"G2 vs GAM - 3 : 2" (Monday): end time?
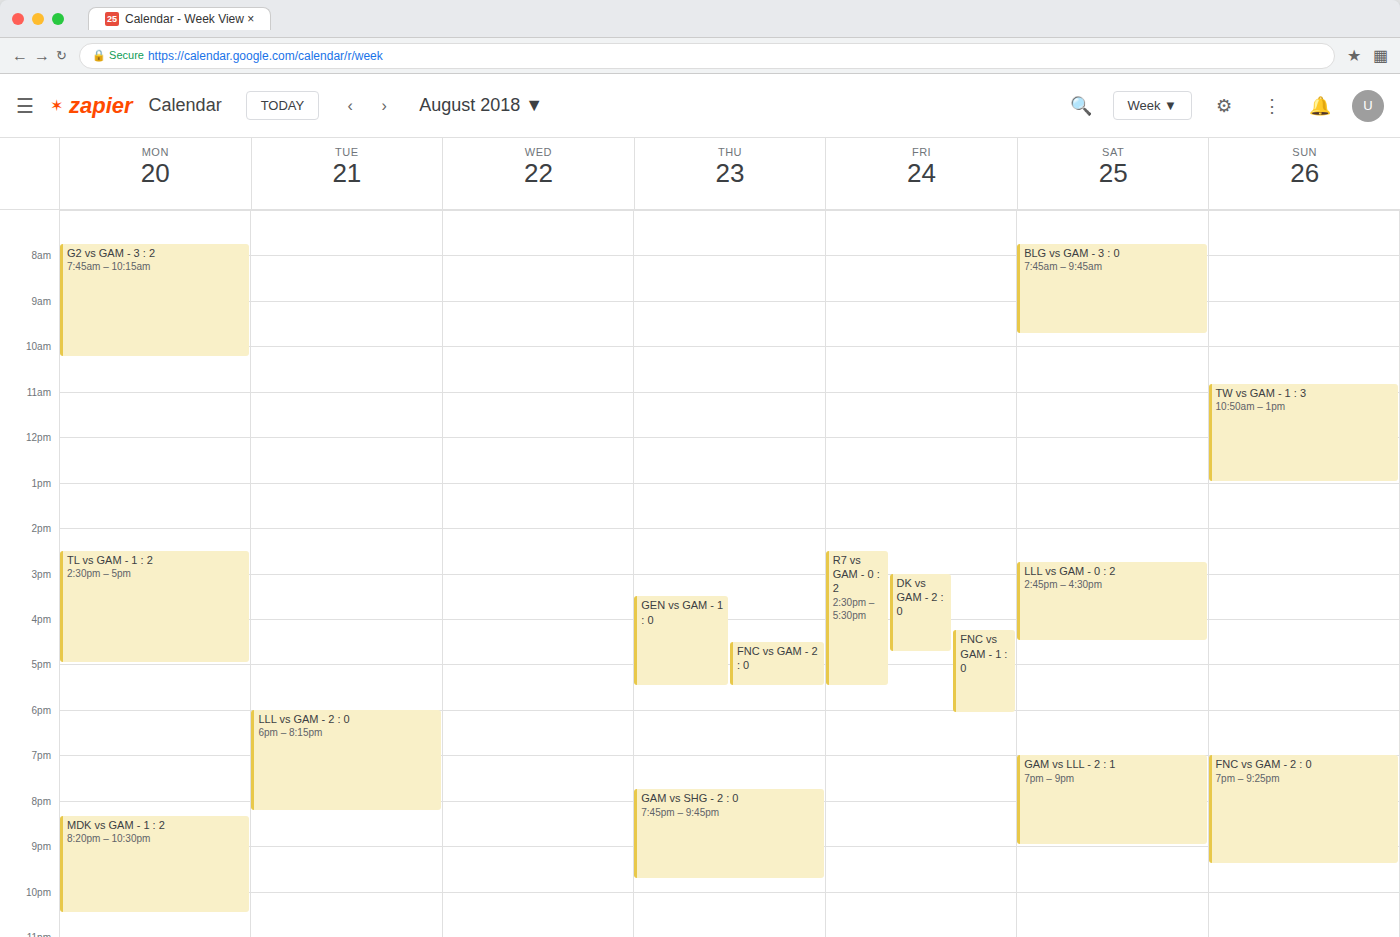
10:15 AM